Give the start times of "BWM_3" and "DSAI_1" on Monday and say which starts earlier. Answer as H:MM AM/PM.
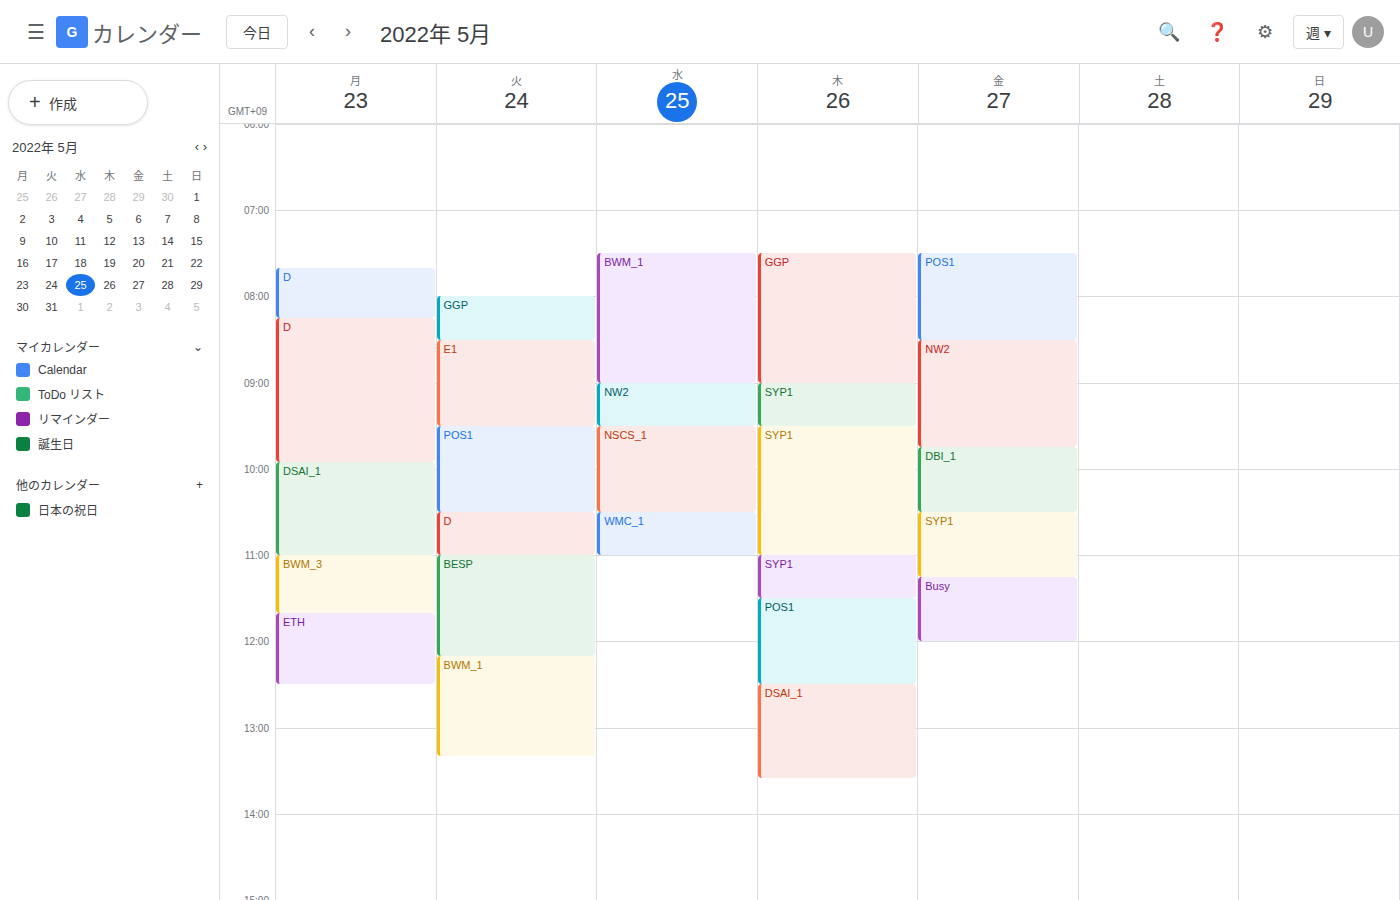
"DSAI_1" 9:55 AM; "BWM_3" 11:00 AM.